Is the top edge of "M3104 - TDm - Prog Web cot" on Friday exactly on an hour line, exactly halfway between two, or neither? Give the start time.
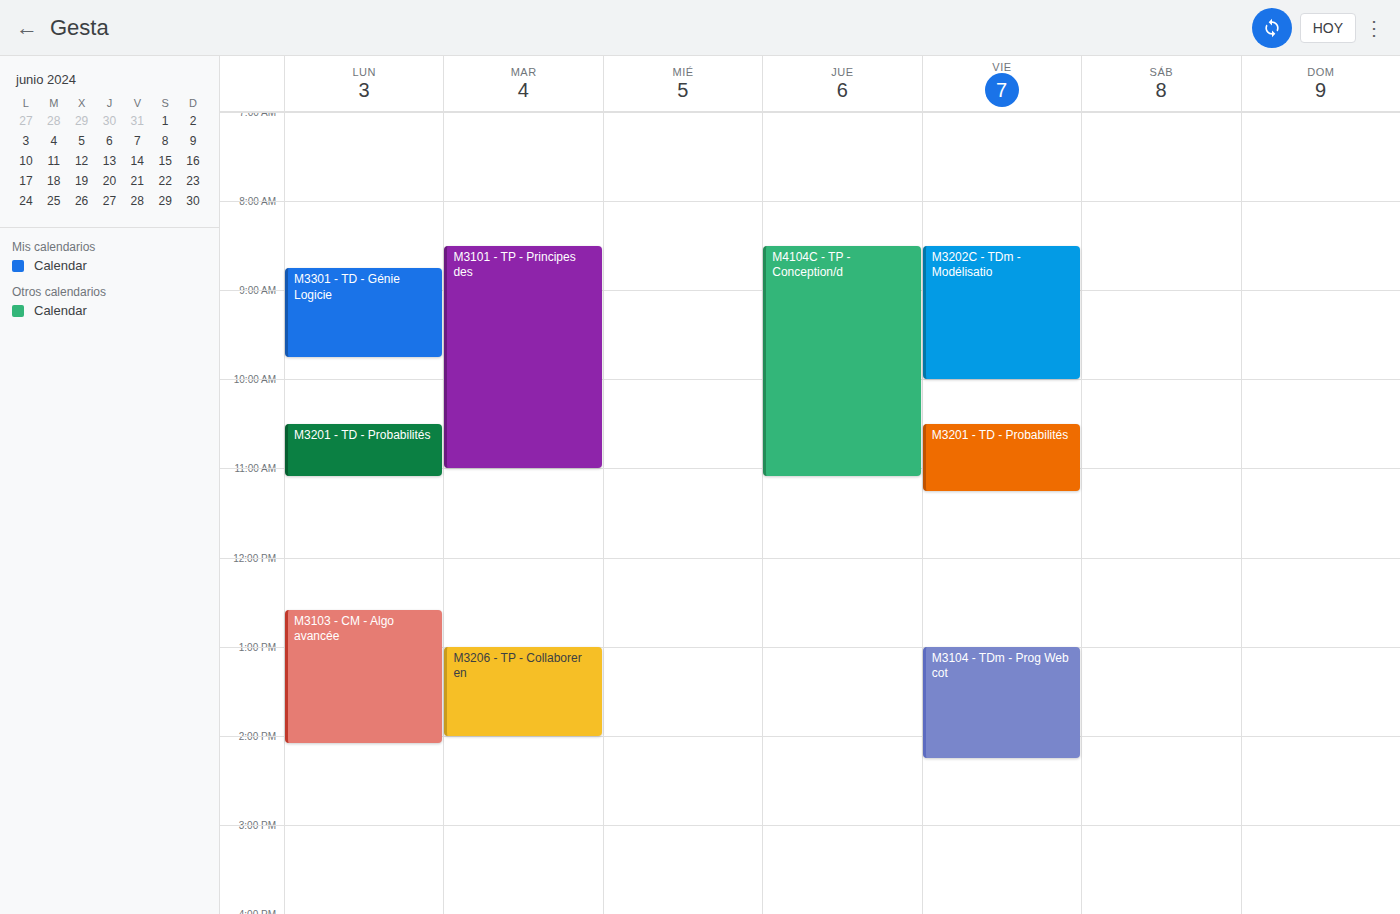
13:00 -- exactly on the 13:00 line.